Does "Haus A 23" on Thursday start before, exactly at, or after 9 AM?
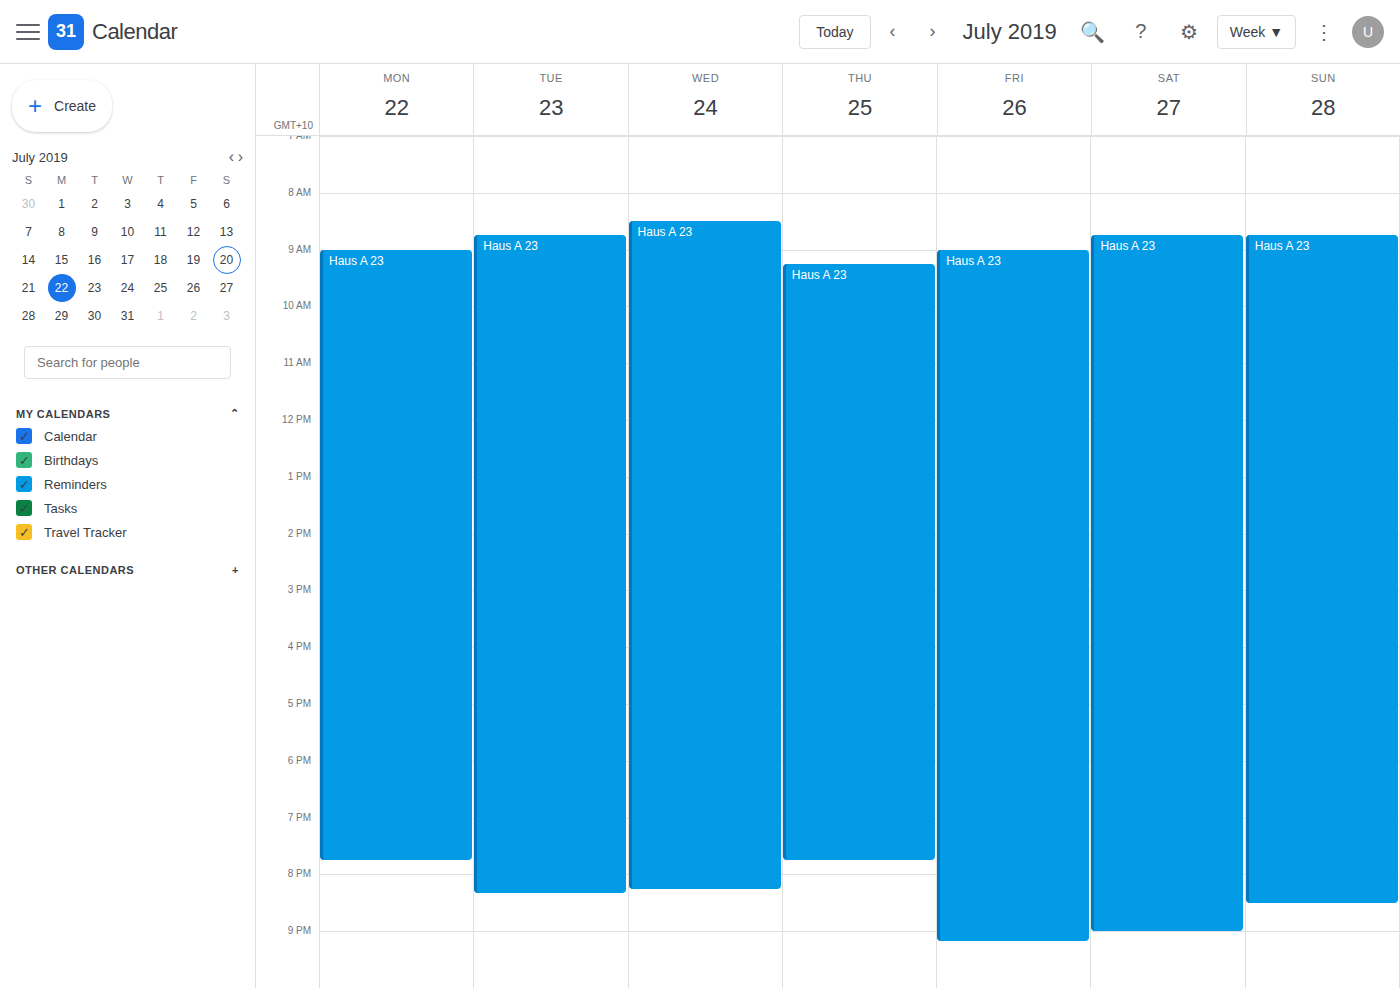
9:15 AM -- after 9 AM, 15 minutes below the 9 AM line.